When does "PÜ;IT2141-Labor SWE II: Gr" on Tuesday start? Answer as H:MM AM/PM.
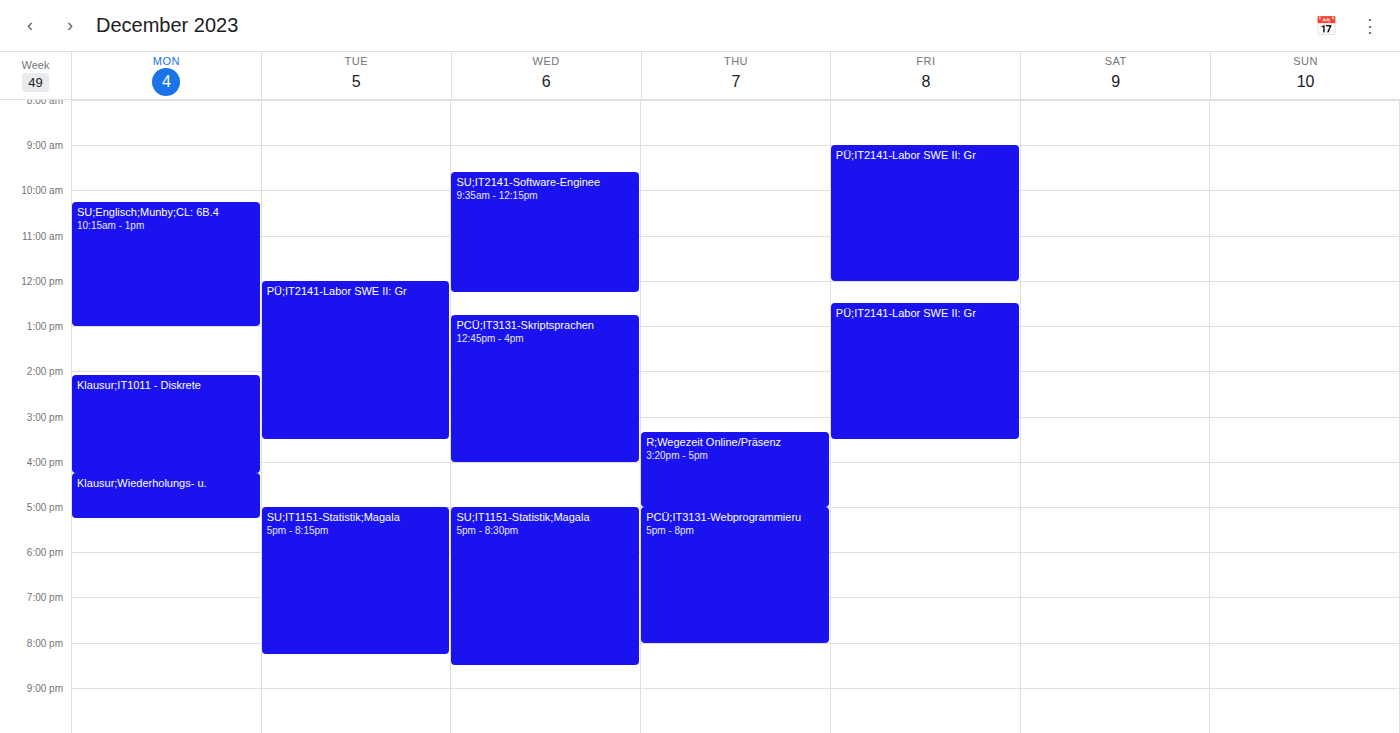
12:00 PM